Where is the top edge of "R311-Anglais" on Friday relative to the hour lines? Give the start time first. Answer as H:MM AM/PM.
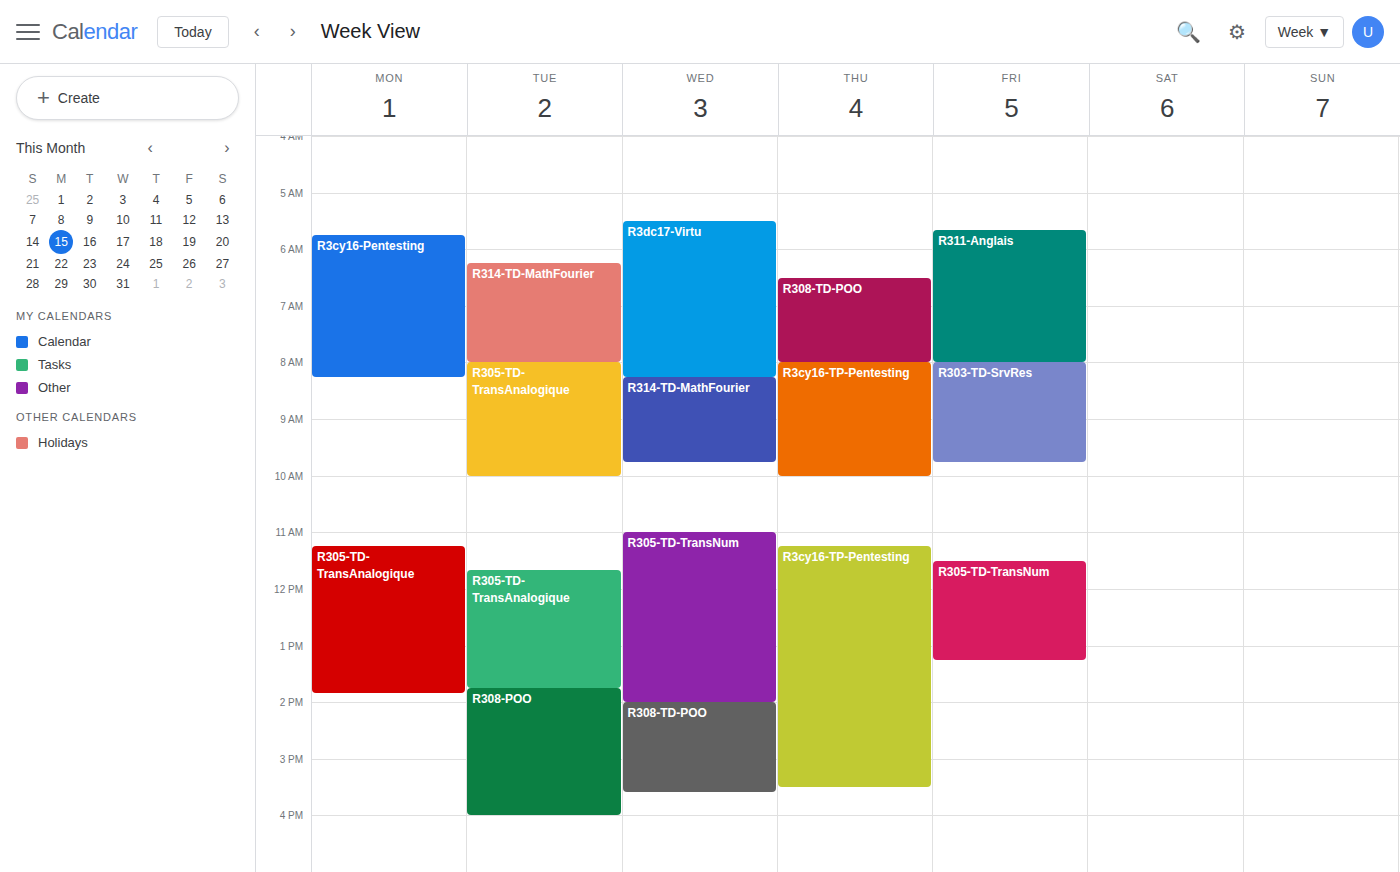
5:40 AM -- neither: 40 minutes below the 5 AM line and 20 minutes above the 6 AM line.